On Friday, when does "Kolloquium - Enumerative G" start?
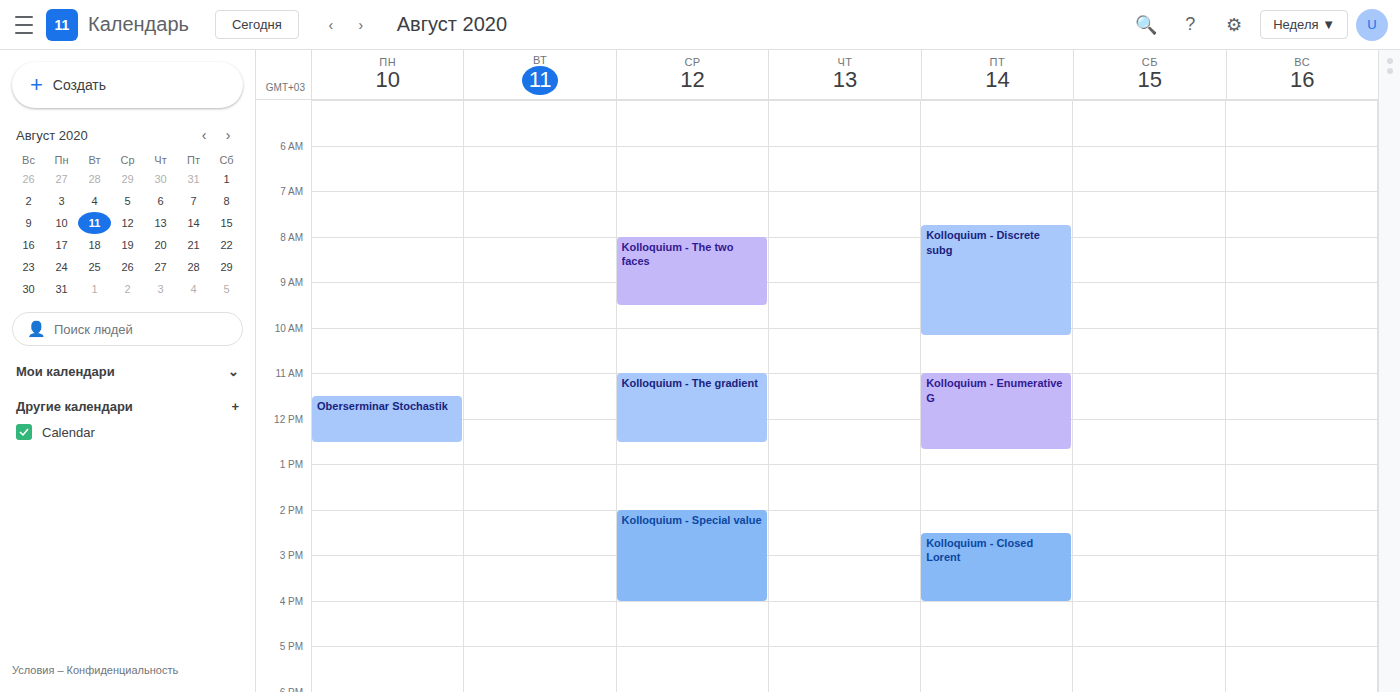
11:00 AM